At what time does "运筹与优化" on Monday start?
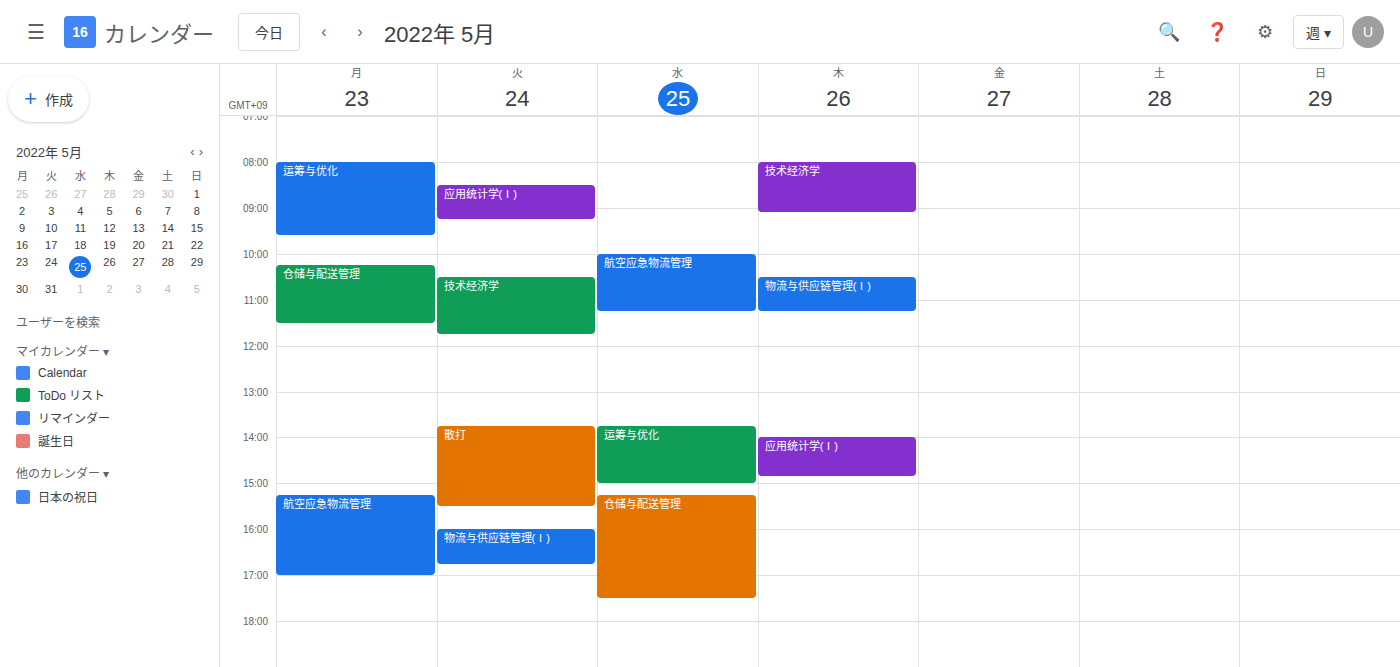
8:00 AM